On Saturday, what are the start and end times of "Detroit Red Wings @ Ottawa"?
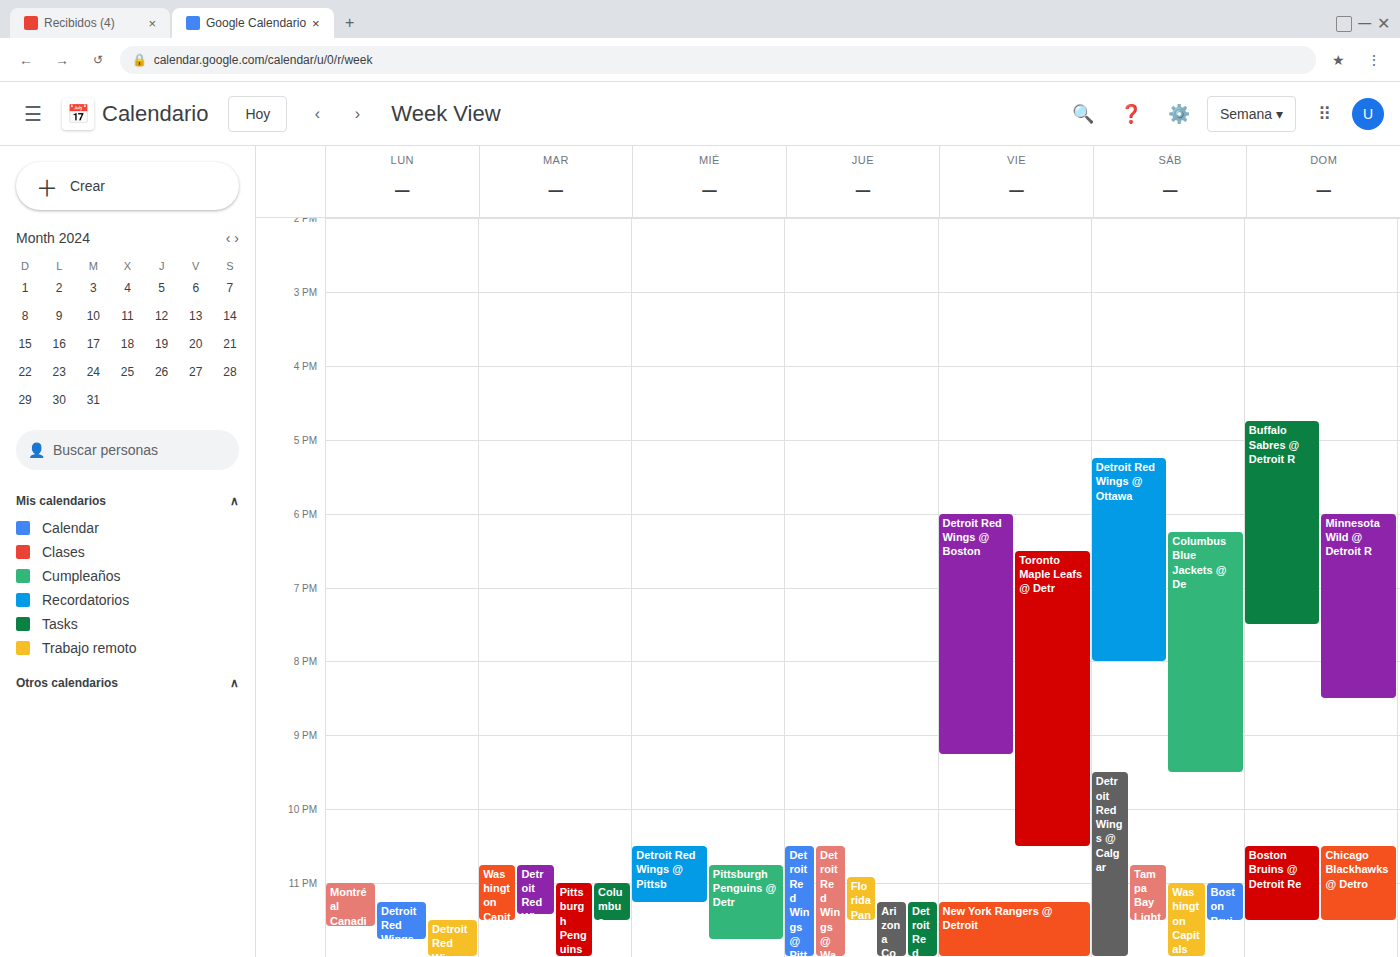
5:15 PM to 8:00 PM